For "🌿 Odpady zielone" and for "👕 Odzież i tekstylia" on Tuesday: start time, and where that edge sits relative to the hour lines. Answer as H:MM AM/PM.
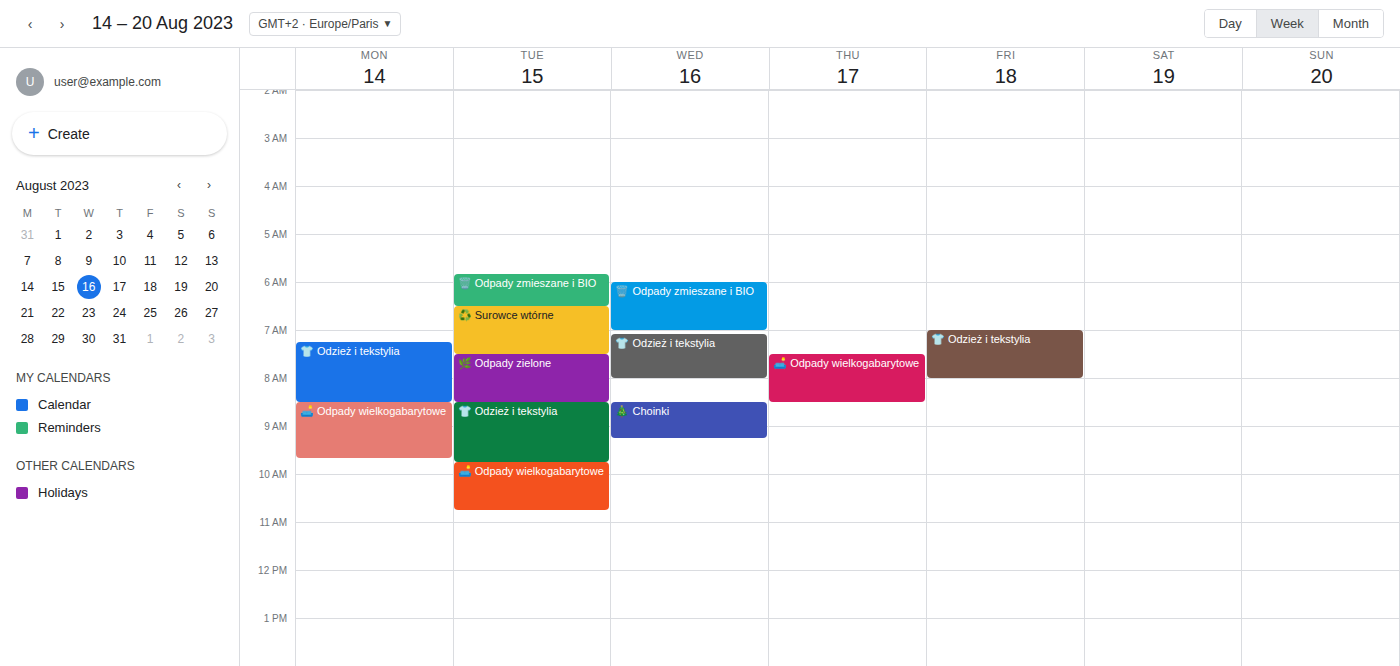
"🌿 Odpady zielone": 7:30 AM, halfway between the 7 AM and 8 AM lines. "👕 Odzież i tekstylia": 8:30 AM, halfway between the 8 AM and 9 AM lines.